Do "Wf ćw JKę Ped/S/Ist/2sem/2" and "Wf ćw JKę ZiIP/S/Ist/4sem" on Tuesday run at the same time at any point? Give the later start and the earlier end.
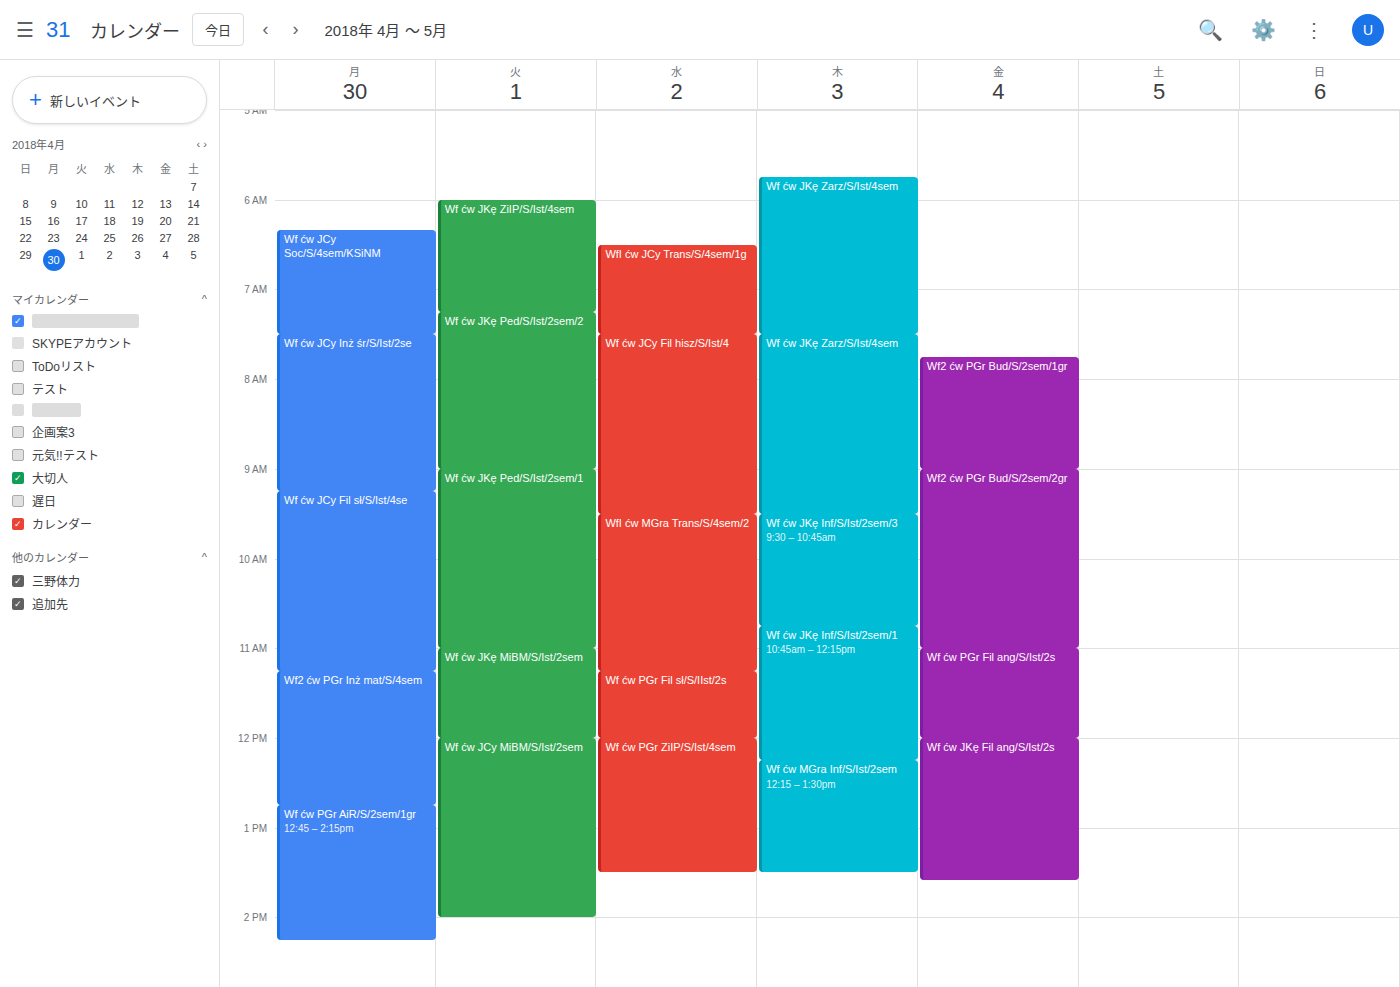
"Wf ćw JKę ZiIP/S/Ist/4sem" ends at 7:15 AM, exactly when "Wf ćw JKę Ped/S/Ist/2sem/2" starts -- they touch but do not overlap.